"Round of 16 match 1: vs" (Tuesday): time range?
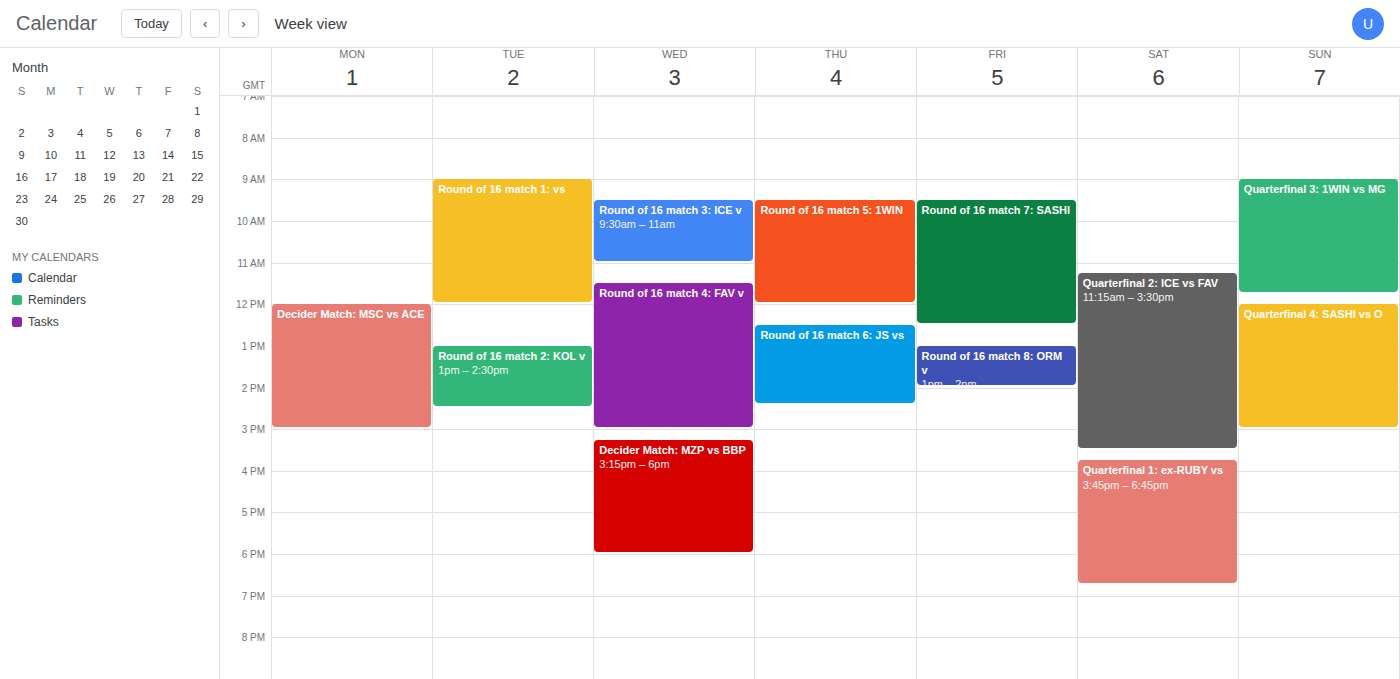
9:00 AM to 12:00 PM